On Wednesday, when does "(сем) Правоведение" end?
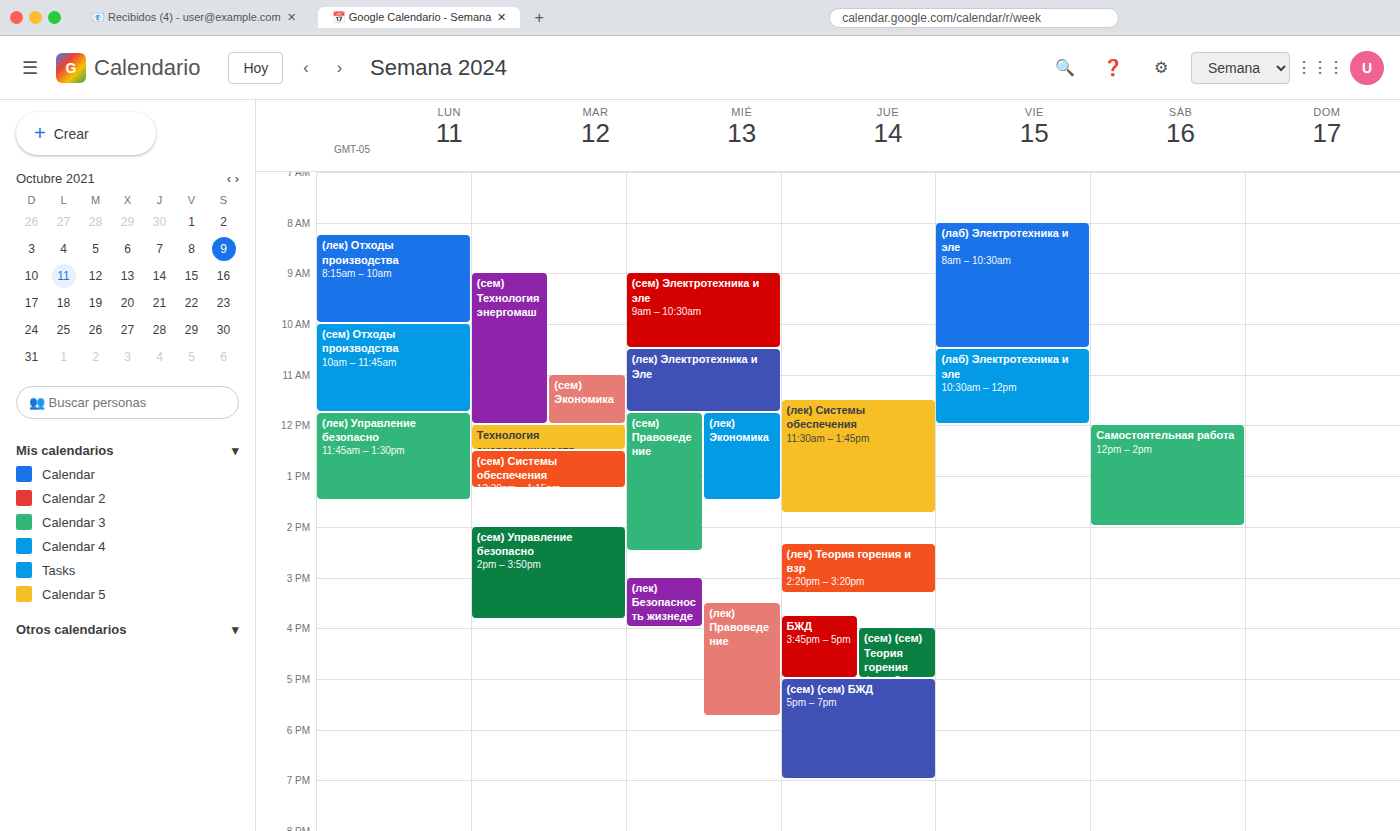
2:30 PM